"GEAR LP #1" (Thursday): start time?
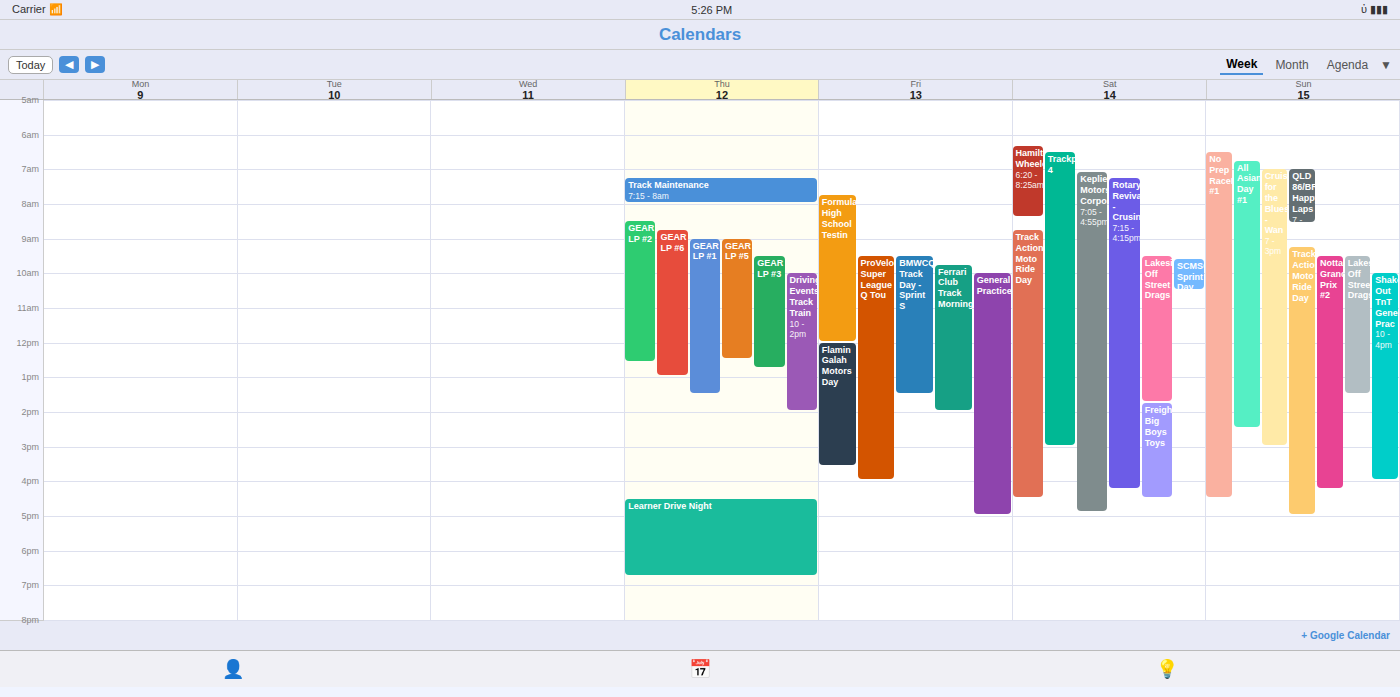
9:00 AM